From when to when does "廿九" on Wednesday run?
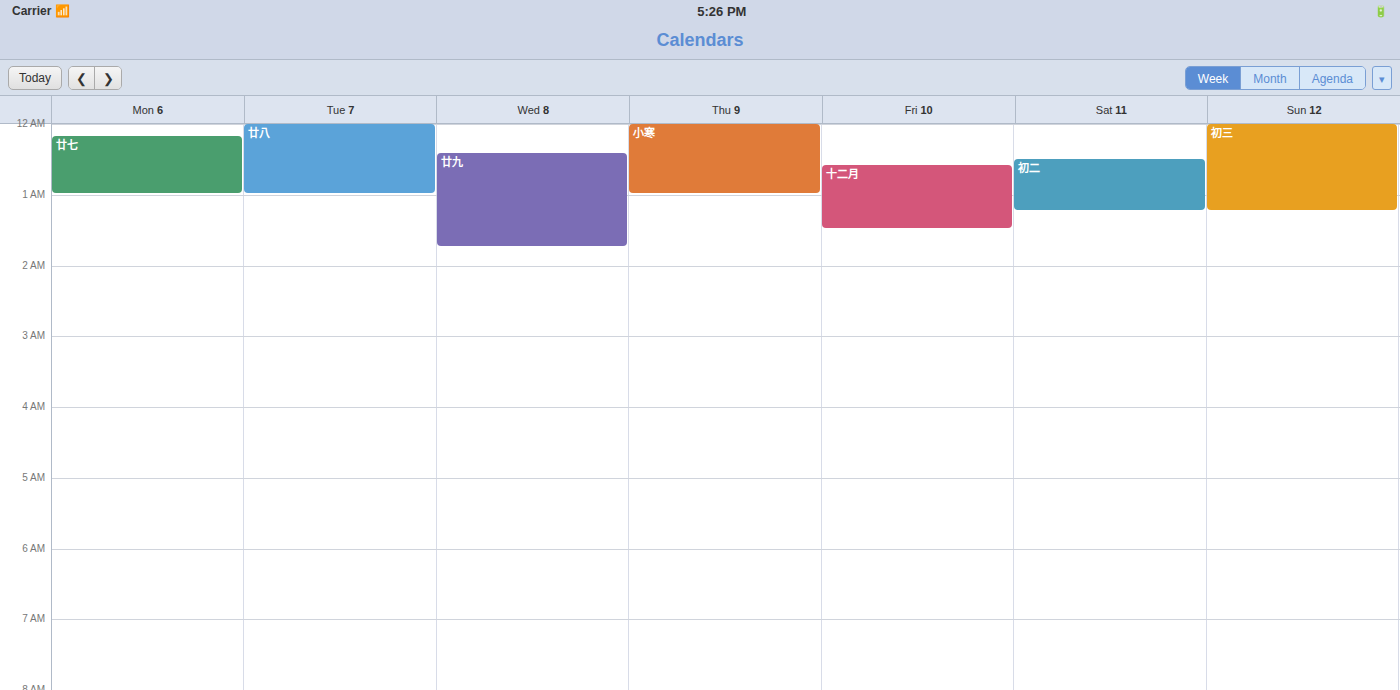
12:25 AM to 1:45 AM